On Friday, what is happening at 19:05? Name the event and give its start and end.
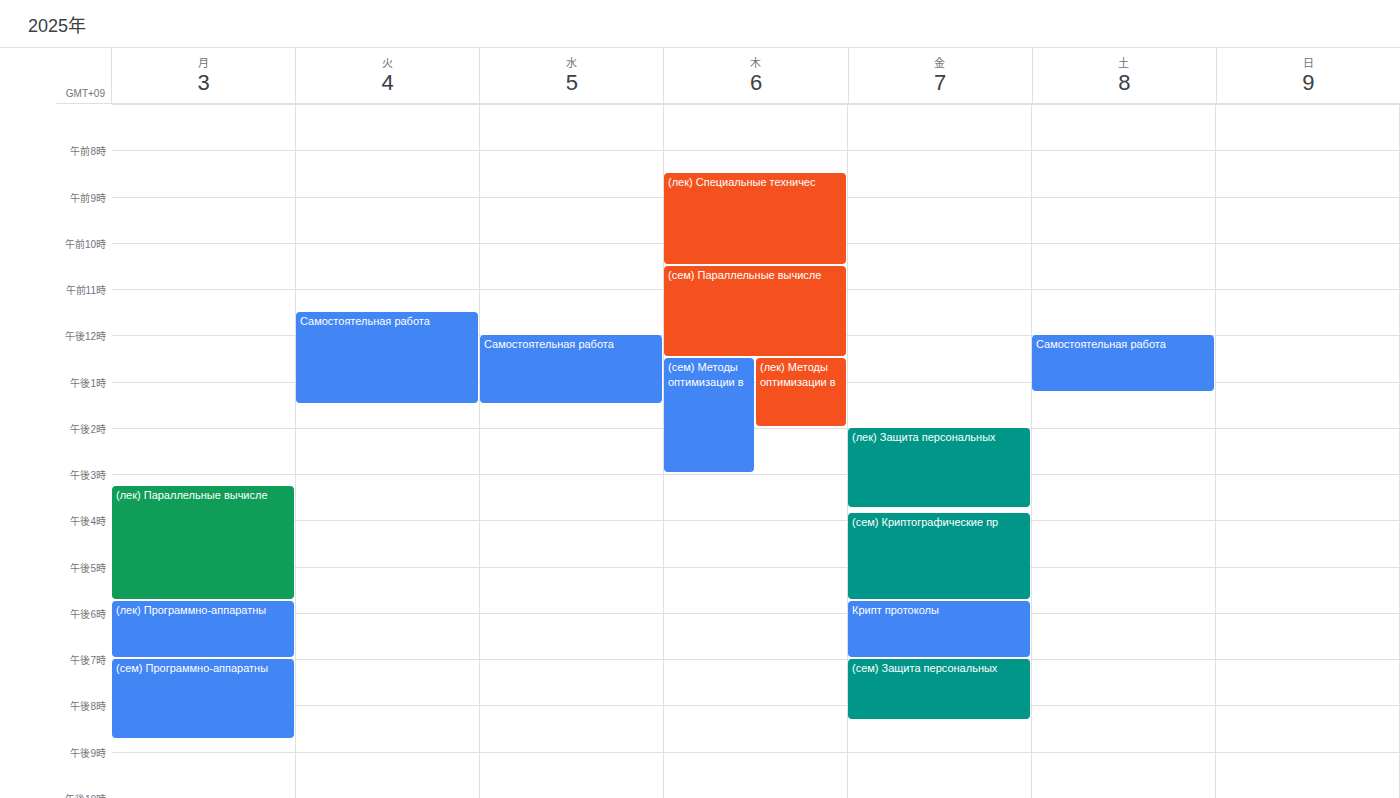
"(сем) Защита персональных", 19:00 to 20:20